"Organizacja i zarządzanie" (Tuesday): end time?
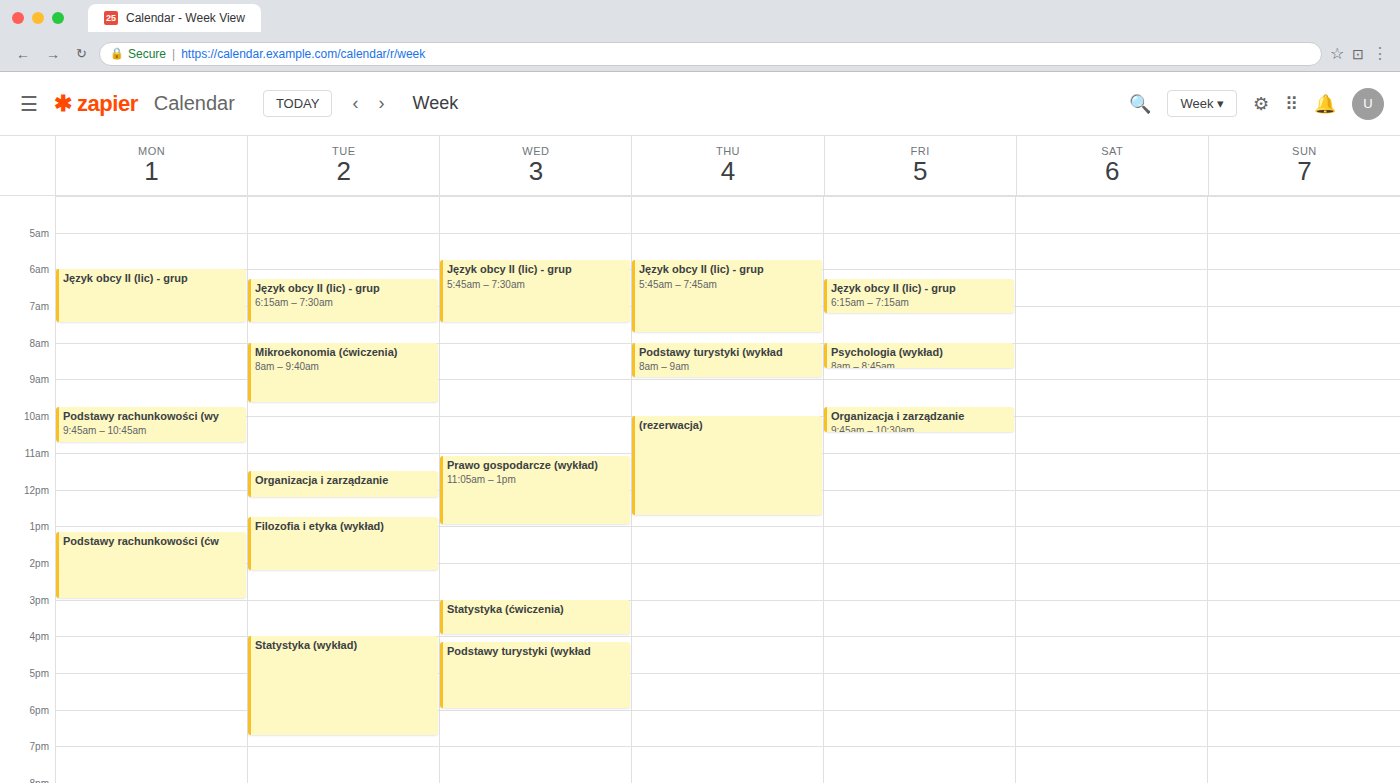
12:15 PM